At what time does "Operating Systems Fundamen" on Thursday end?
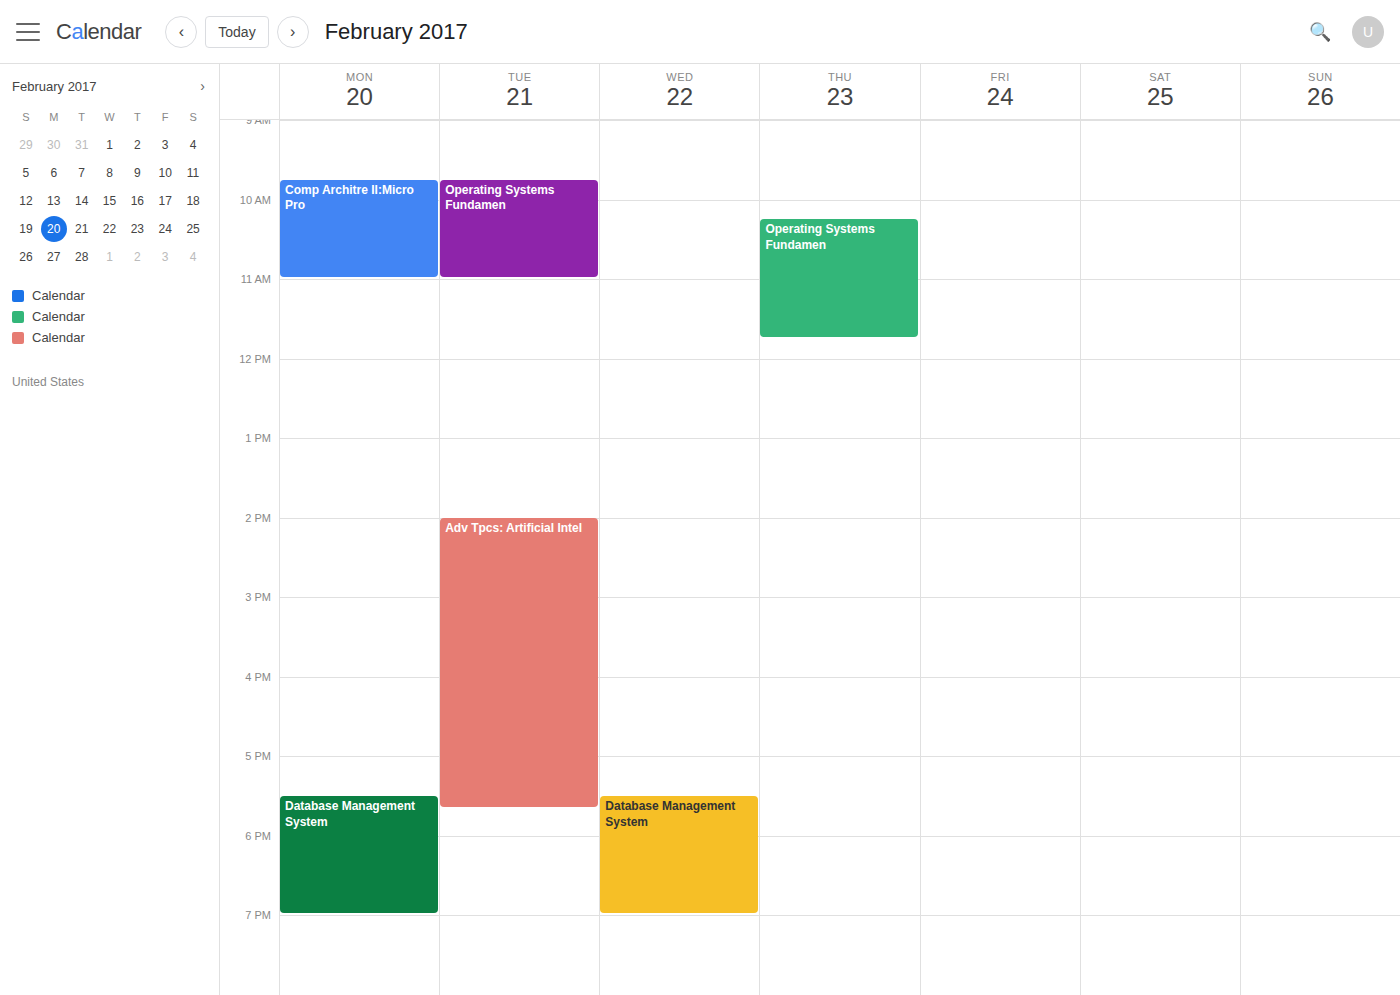
11:45 AM